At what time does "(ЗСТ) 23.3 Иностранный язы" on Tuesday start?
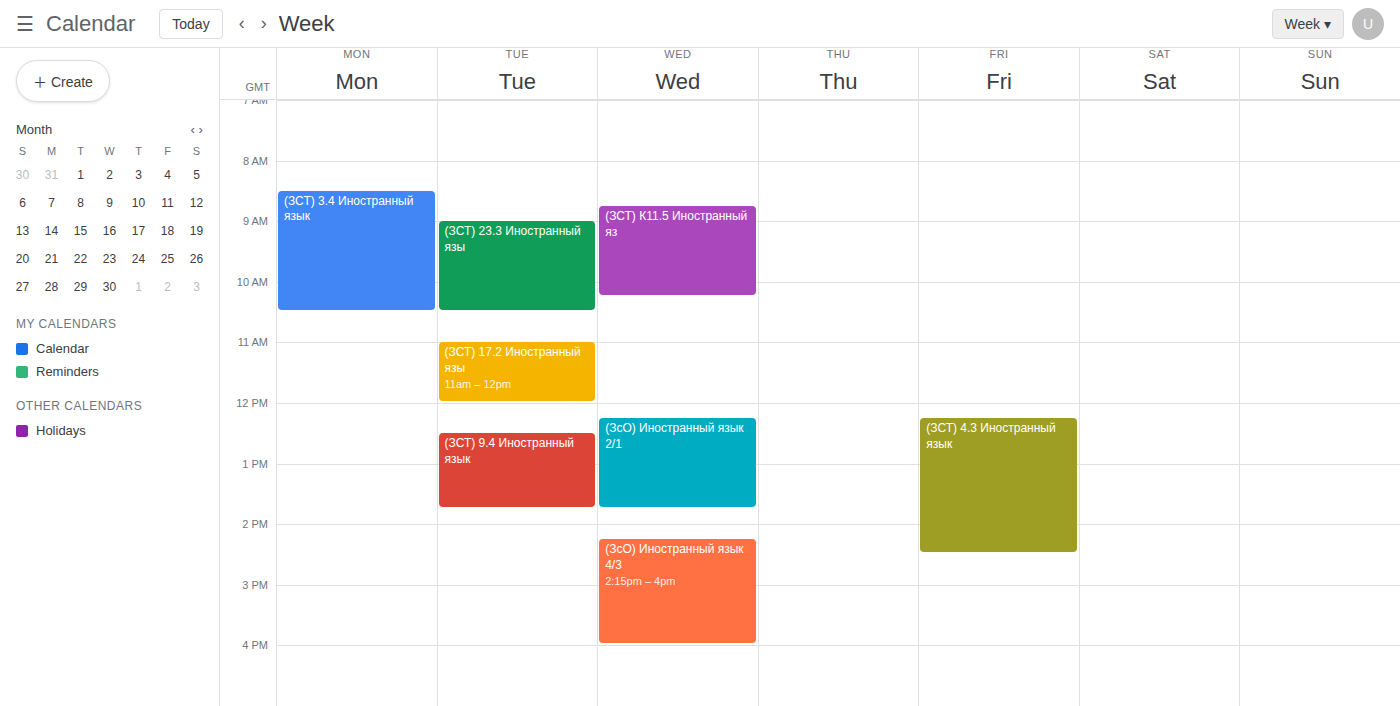
9:00 AM